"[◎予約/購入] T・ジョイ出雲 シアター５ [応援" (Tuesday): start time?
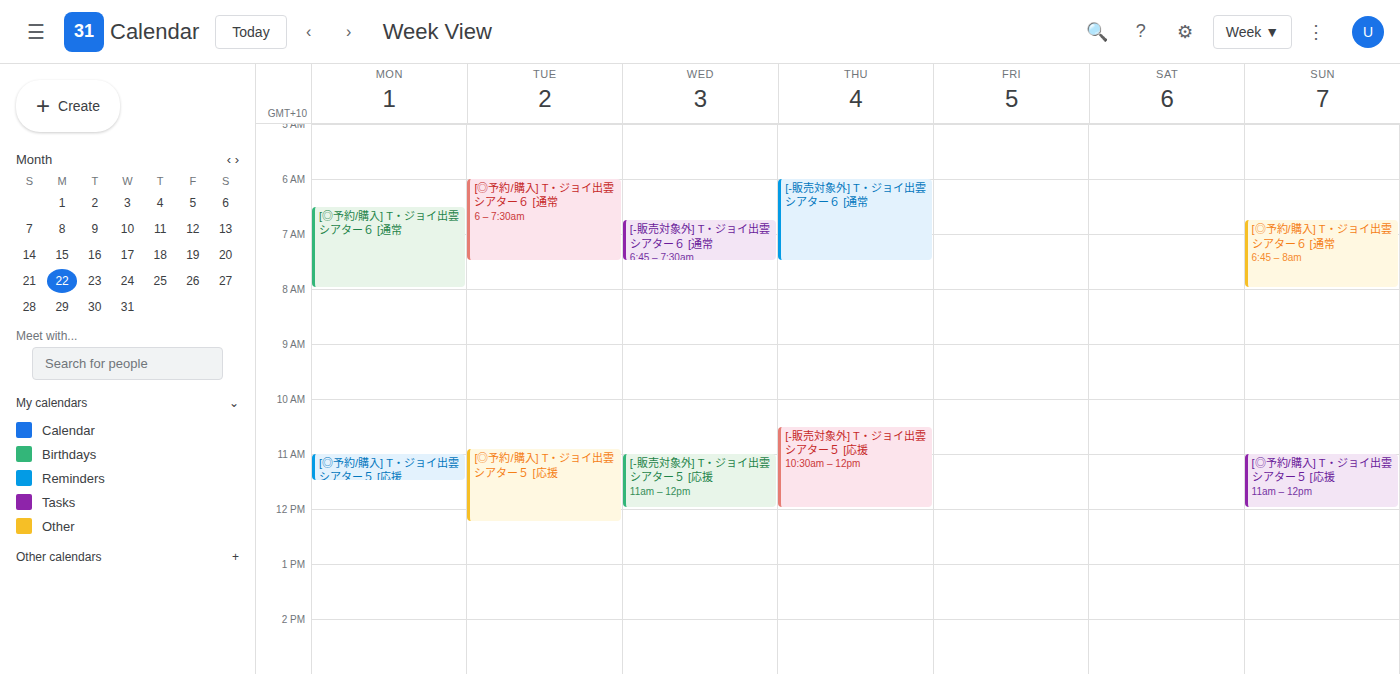
10:55 AM